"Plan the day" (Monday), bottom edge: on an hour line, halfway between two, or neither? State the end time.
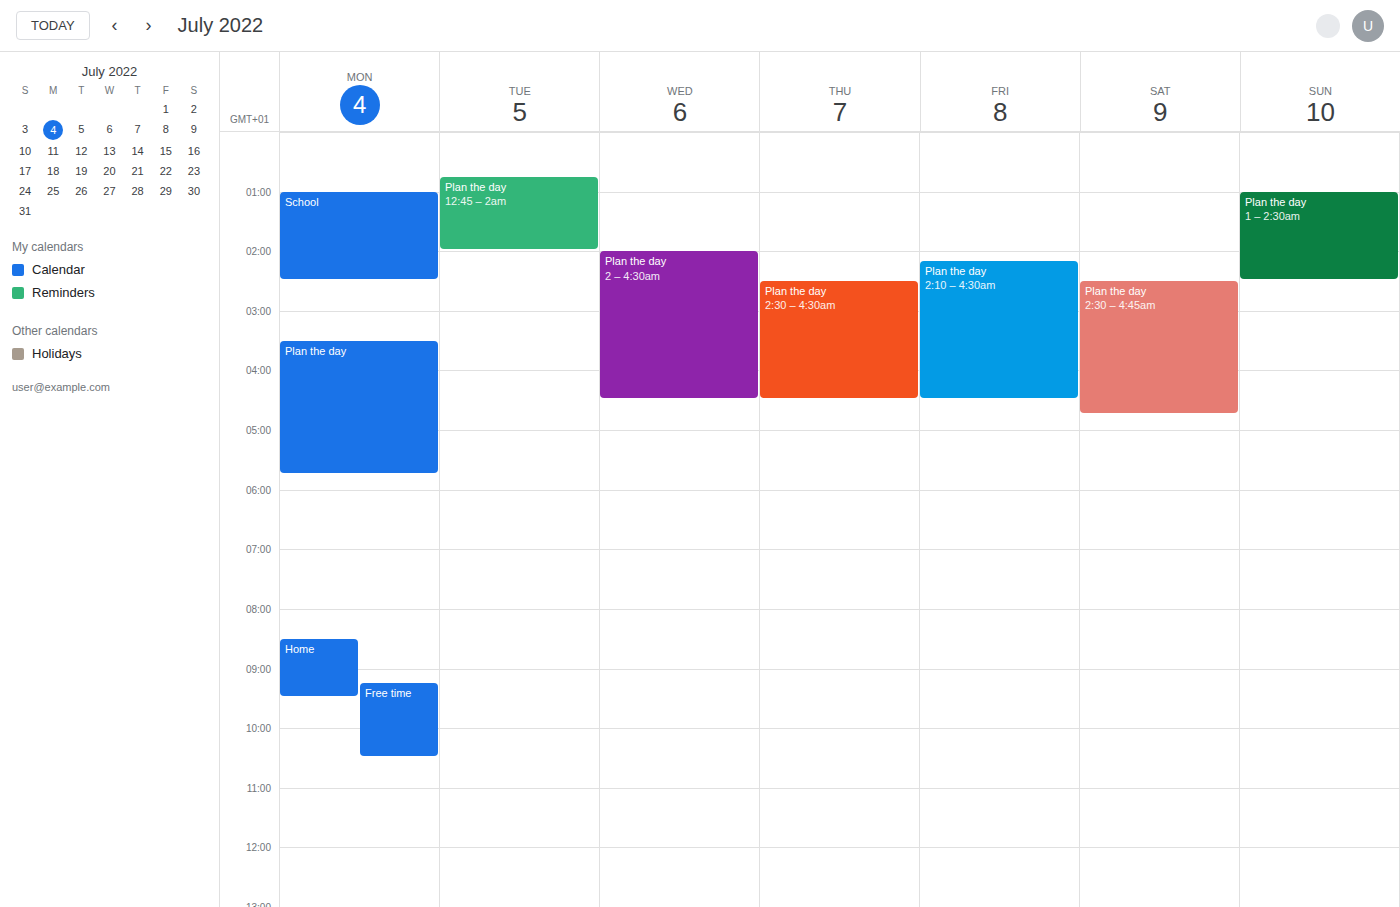
5:45 AM -- neither: three quarters of the way from the 5 AM line to the 6 AM line.